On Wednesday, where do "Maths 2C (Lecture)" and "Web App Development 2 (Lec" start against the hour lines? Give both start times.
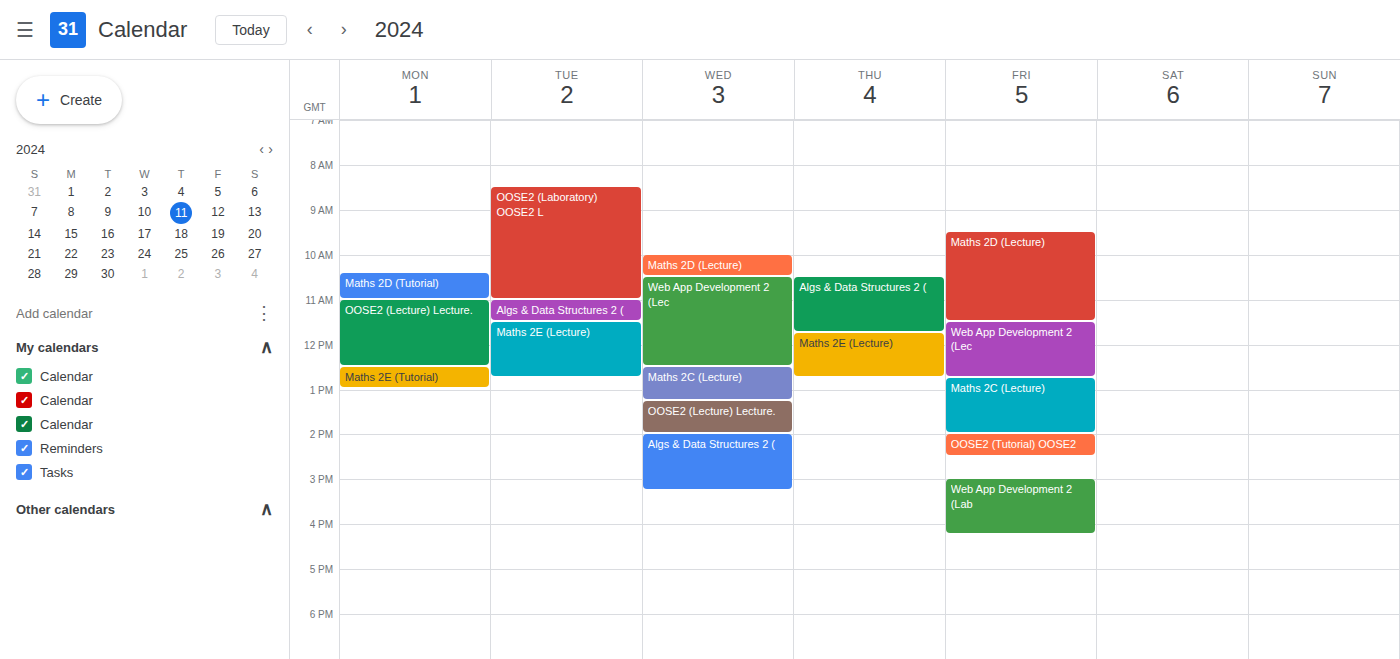
"Maths 2C (Lecture)": 12:30 PM, halfway between the 12 PM and 1 PM lines. "Web App Development 2 (Lec": 10:30 AM, halfway between the 10 AM and 11 AM lines.